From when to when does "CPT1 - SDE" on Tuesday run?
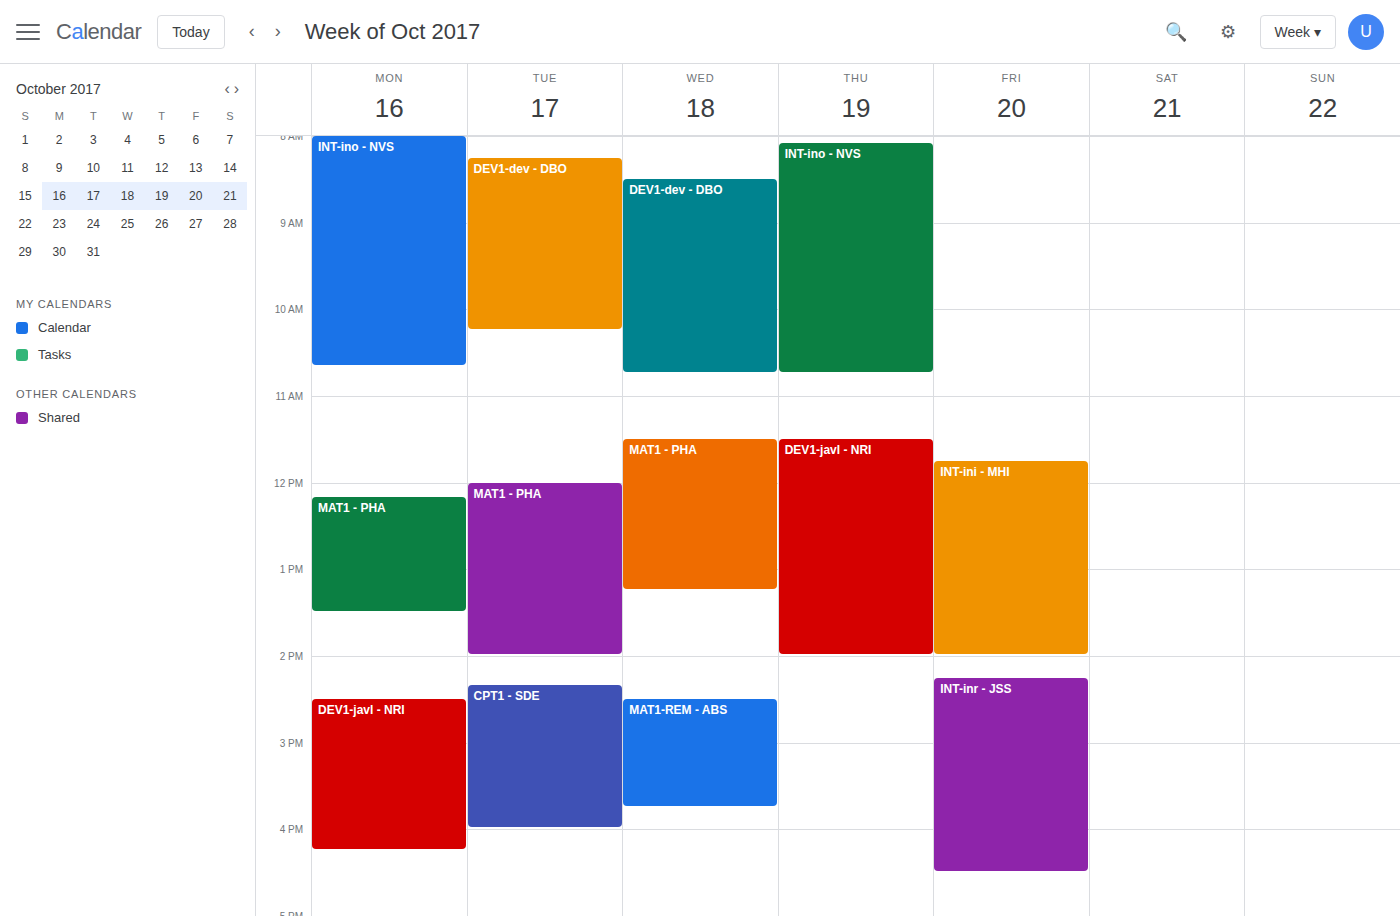
14:20 to 16:00